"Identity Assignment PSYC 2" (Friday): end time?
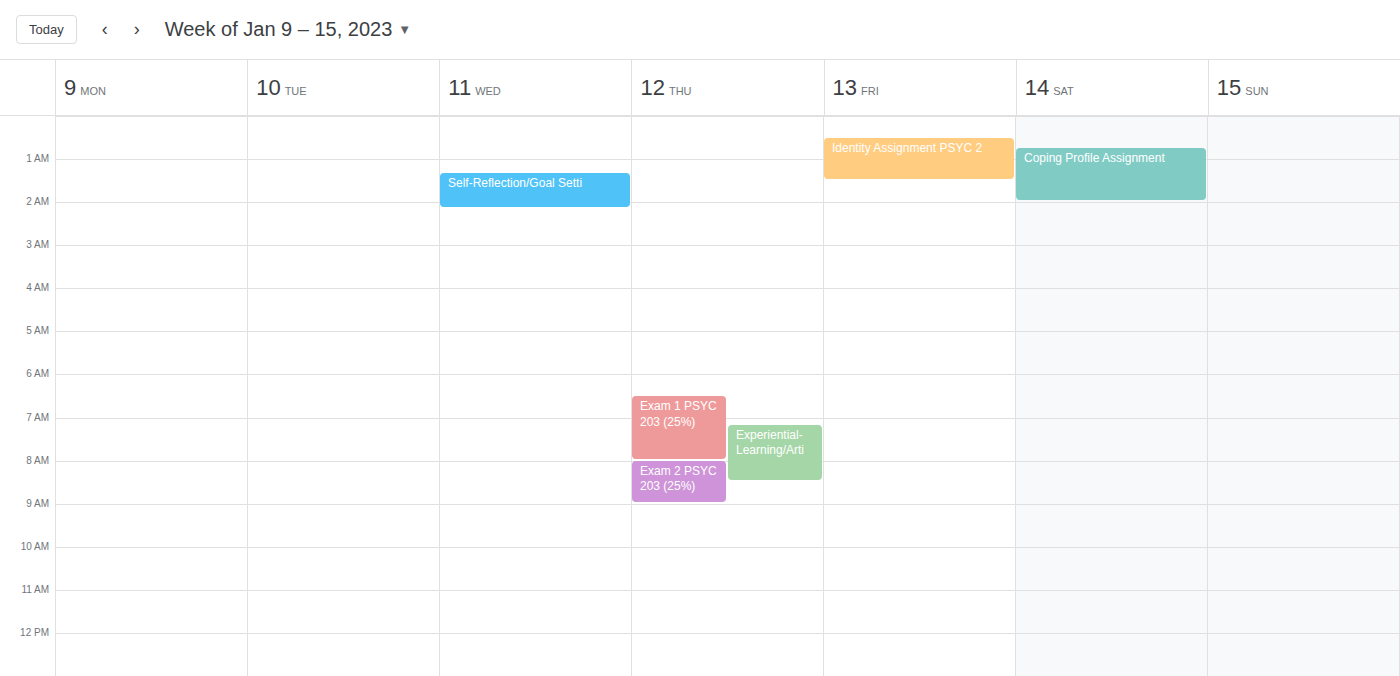
1:30 AM